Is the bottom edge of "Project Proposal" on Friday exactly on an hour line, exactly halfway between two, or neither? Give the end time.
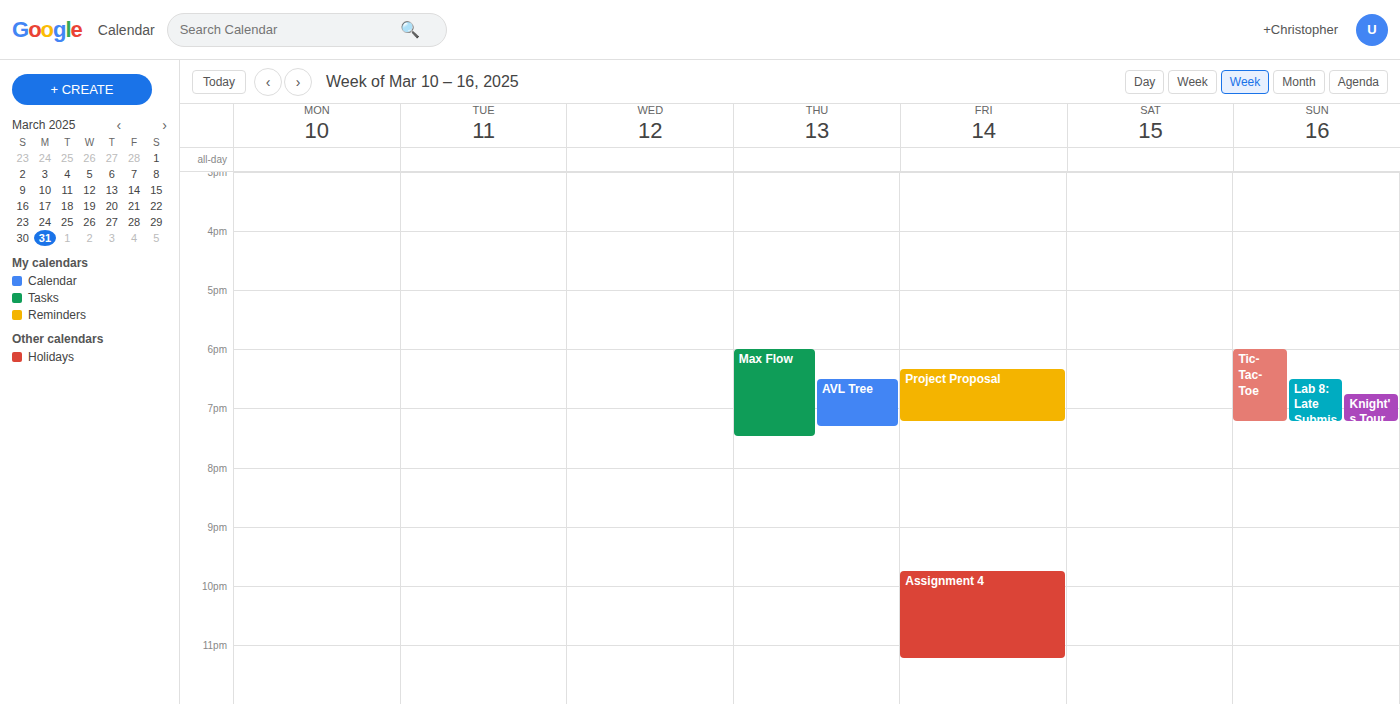
7:15 PM -- neither: a quarter of the way from the 7 PM line to the 8 PM line.